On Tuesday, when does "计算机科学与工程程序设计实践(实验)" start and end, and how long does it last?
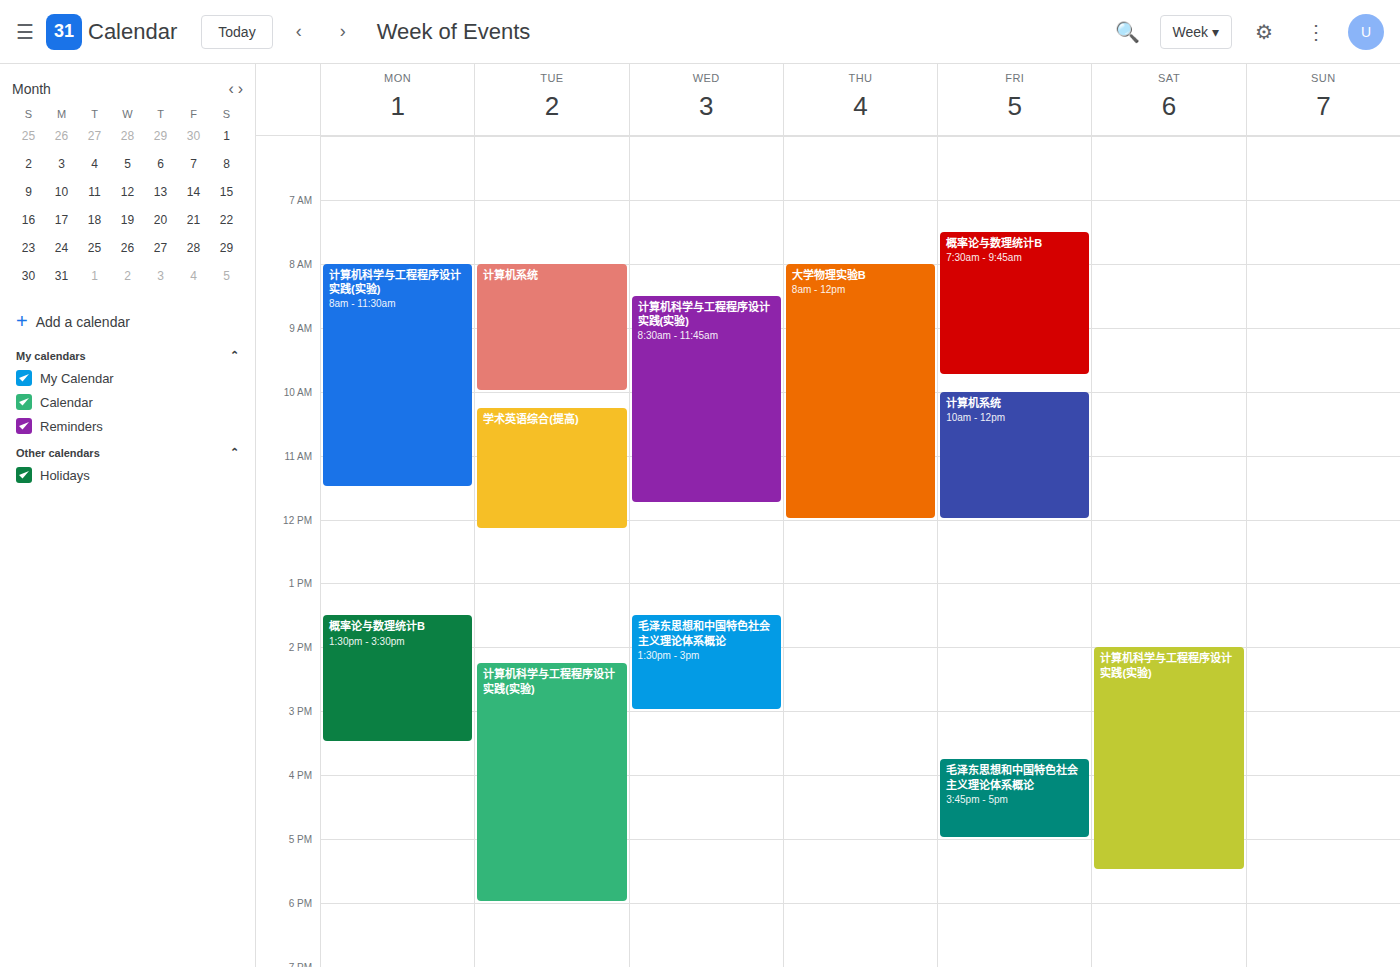
2:15 PM to 6:00 PM, 3 hours 45 minutes